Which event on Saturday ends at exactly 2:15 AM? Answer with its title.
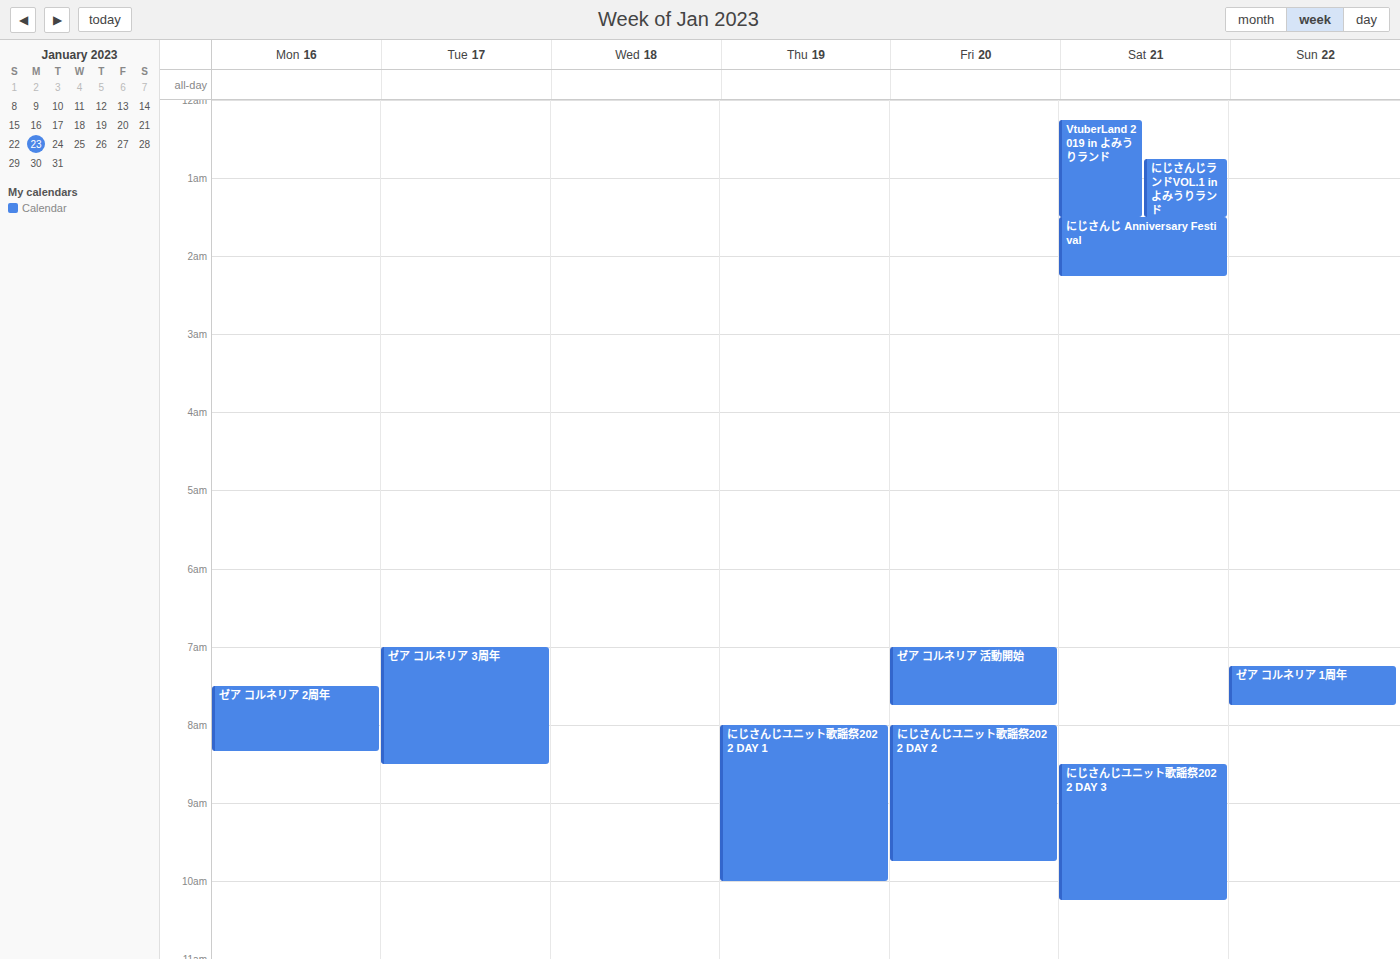
"にじさんじ Anniversary Festival"